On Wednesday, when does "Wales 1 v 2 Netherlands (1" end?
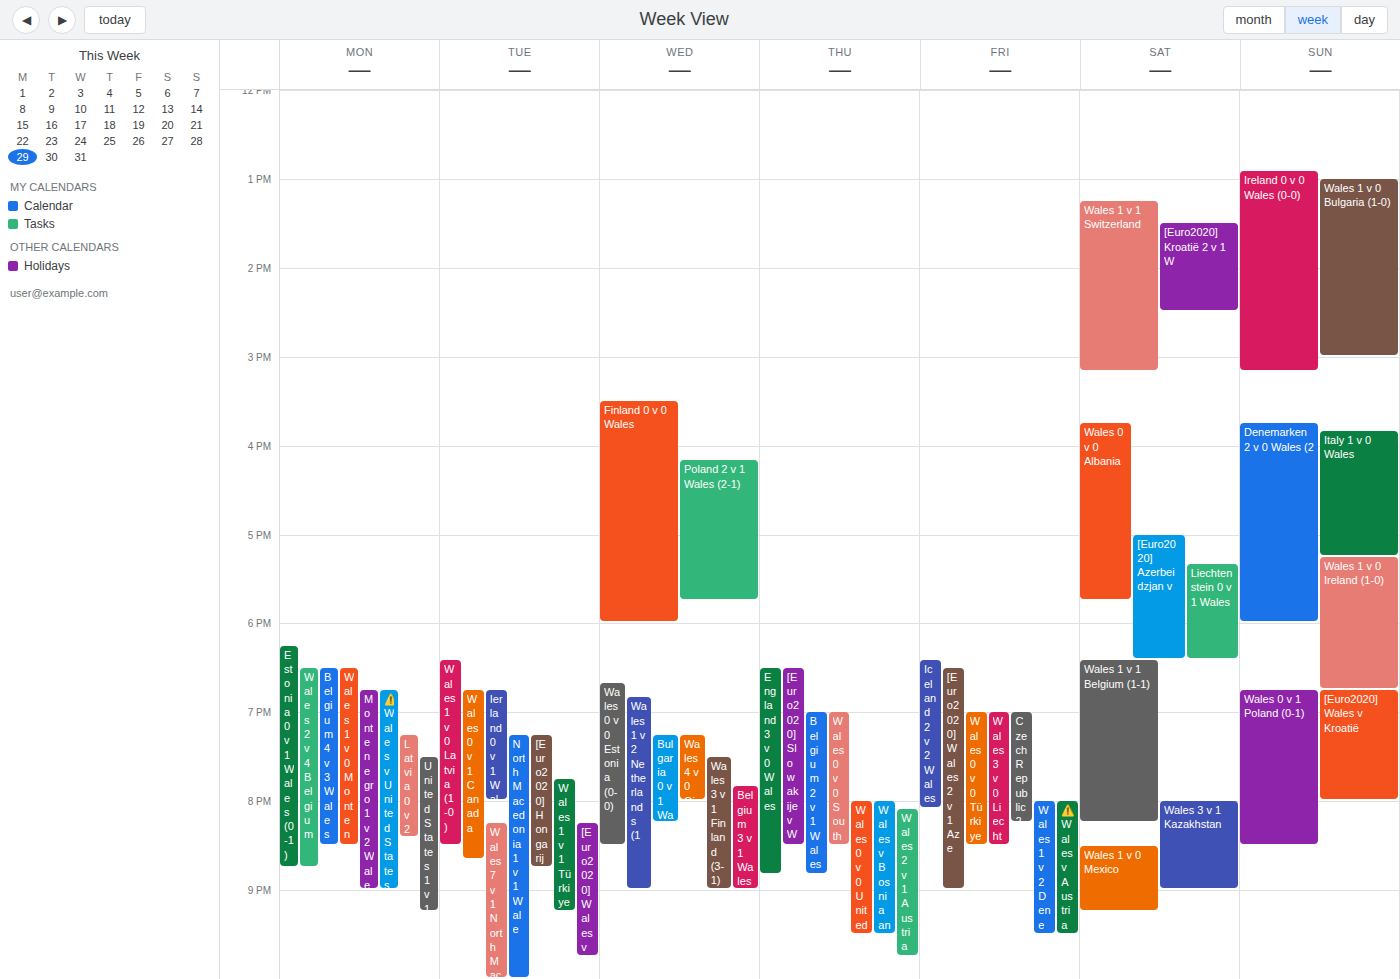
9:00 PM